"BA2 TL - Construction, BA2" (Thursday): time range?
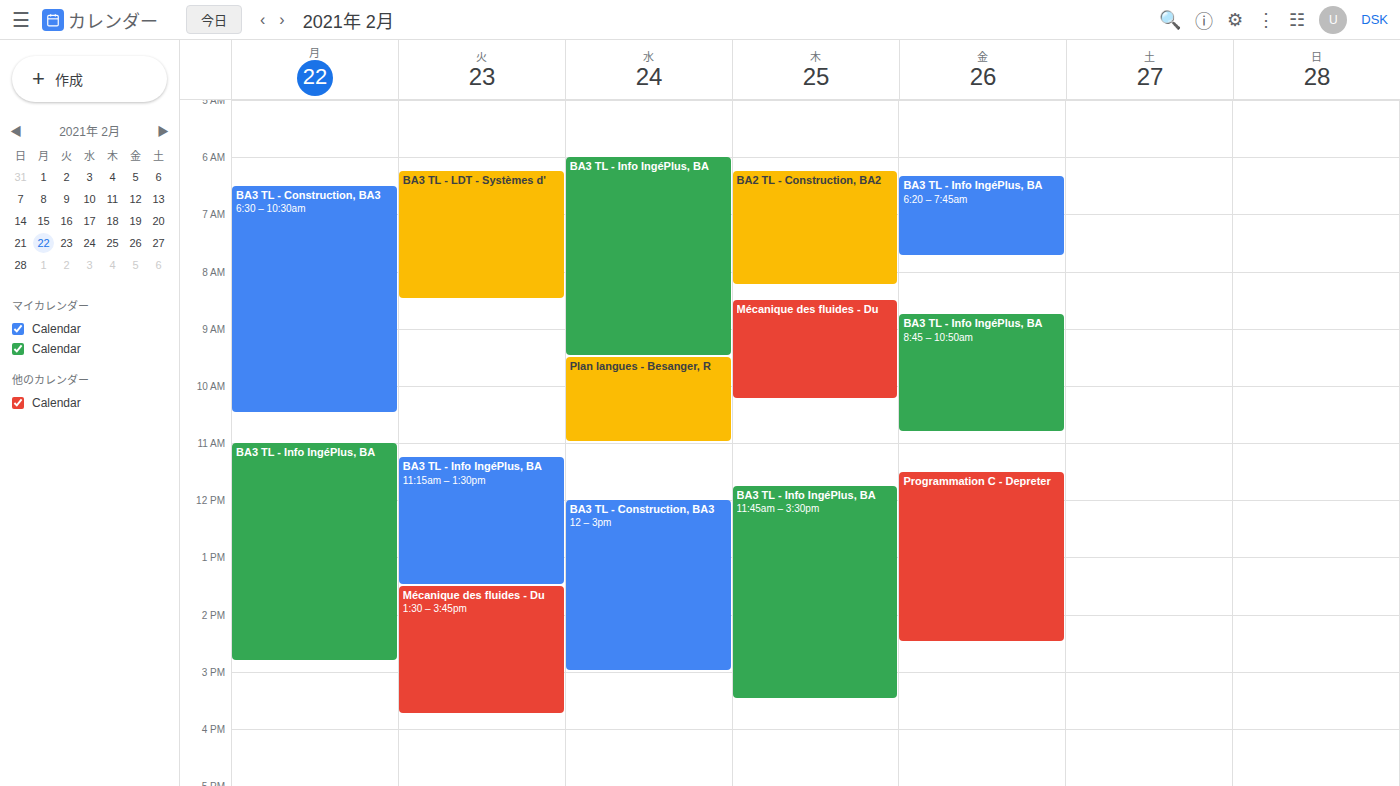
6:15 AM to 8:15 AM